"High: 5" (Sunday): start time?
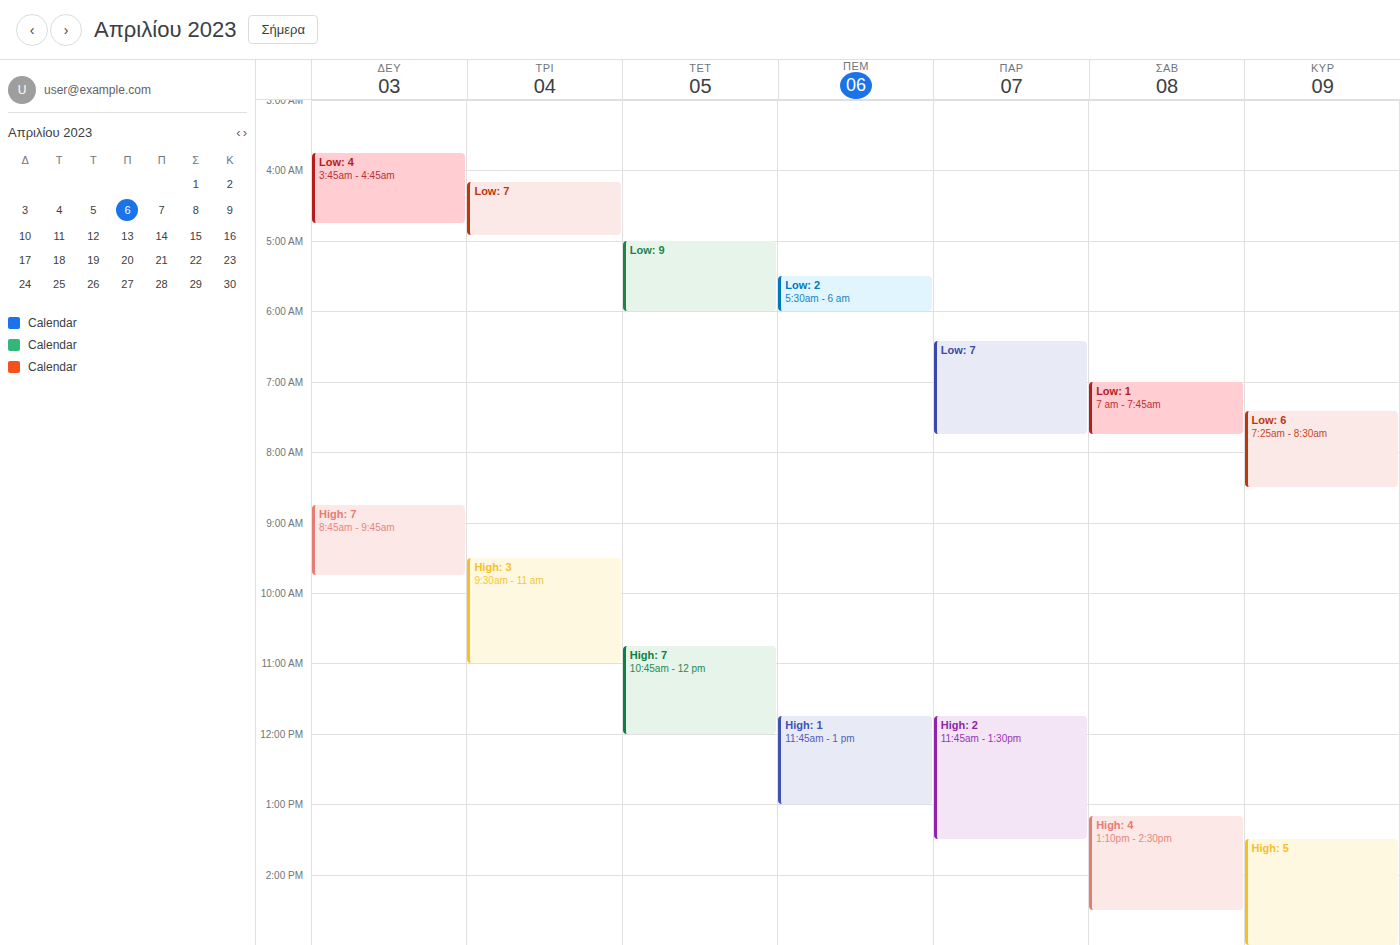
1:30 PM